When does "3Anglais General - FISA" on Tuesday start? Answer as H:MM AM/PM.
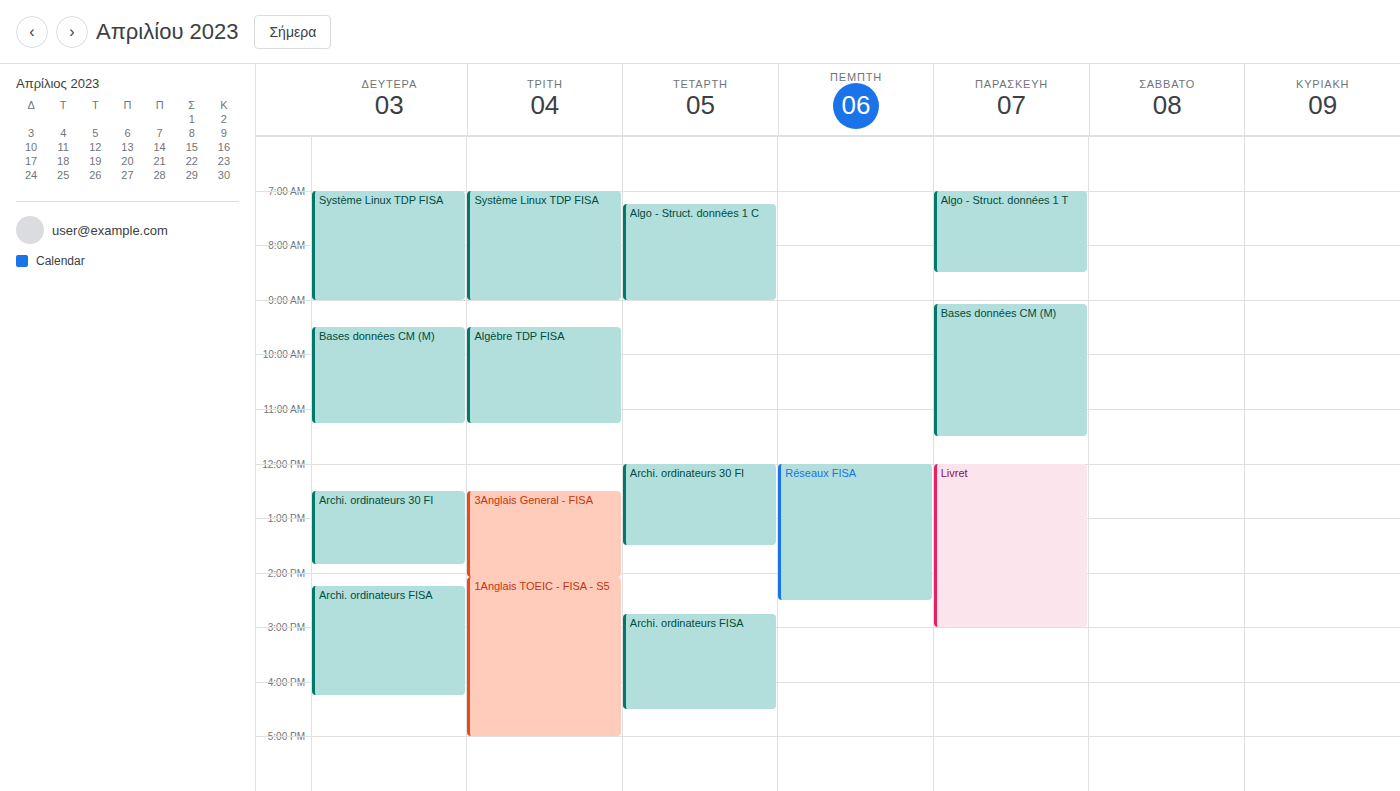
12:30 PM